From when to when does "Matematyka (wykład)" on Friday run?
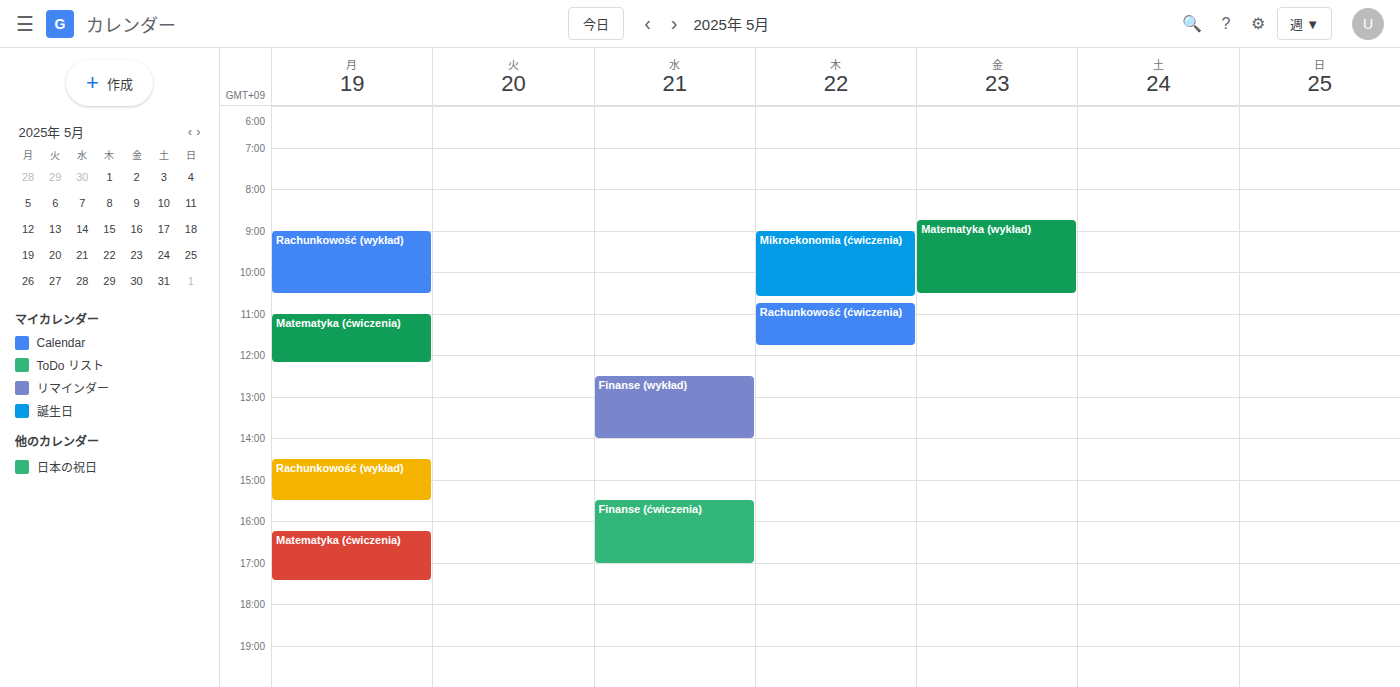
8:45 AM to 10:30 AM